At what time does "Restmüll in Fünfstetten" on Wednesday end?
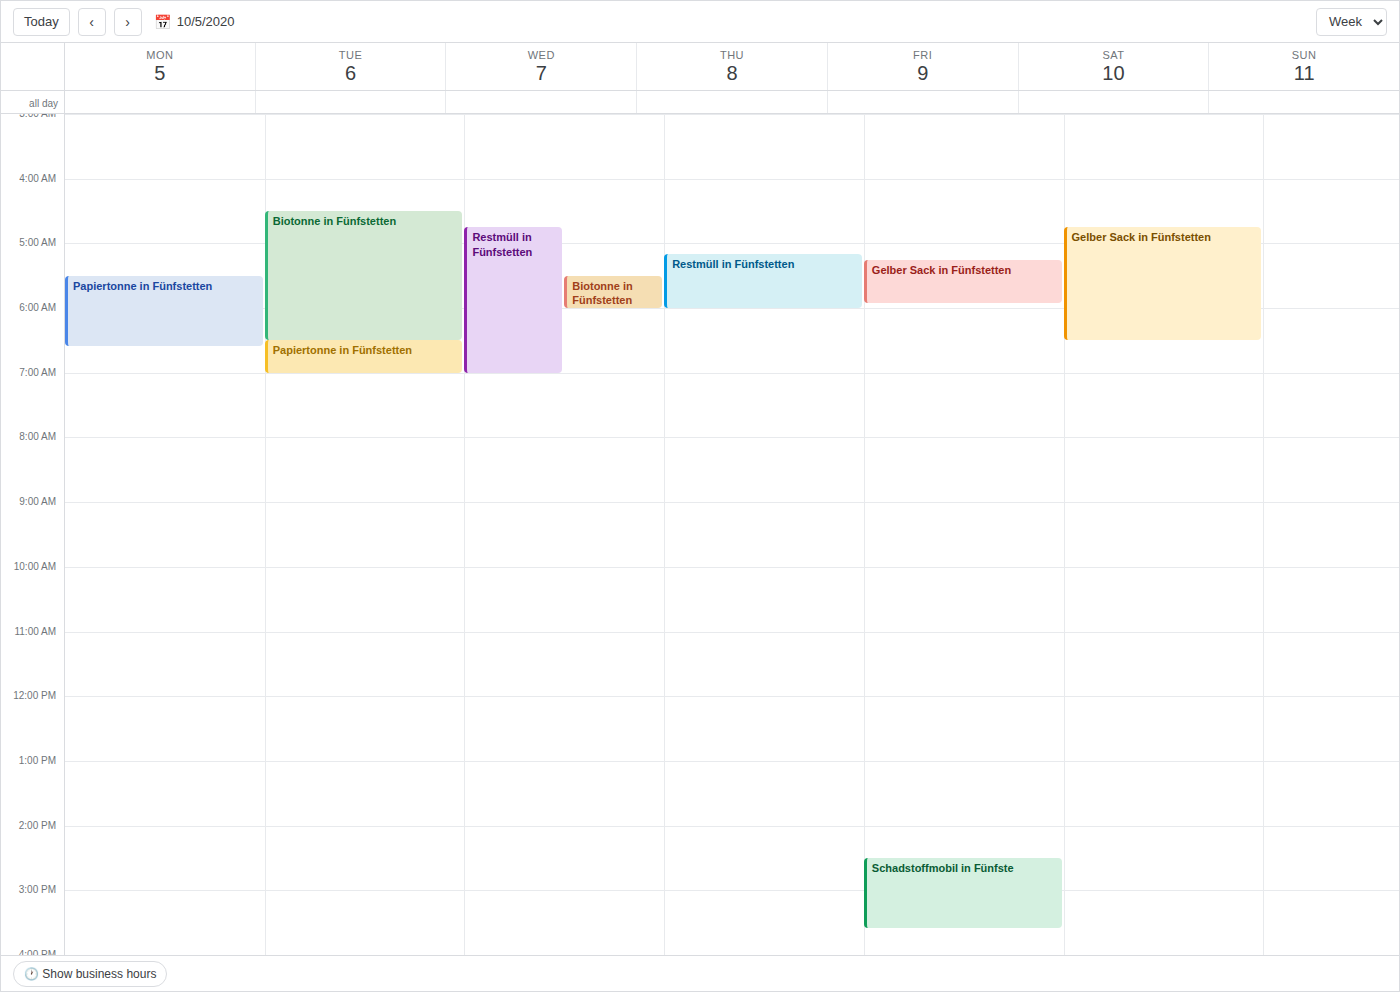
7:00 AM